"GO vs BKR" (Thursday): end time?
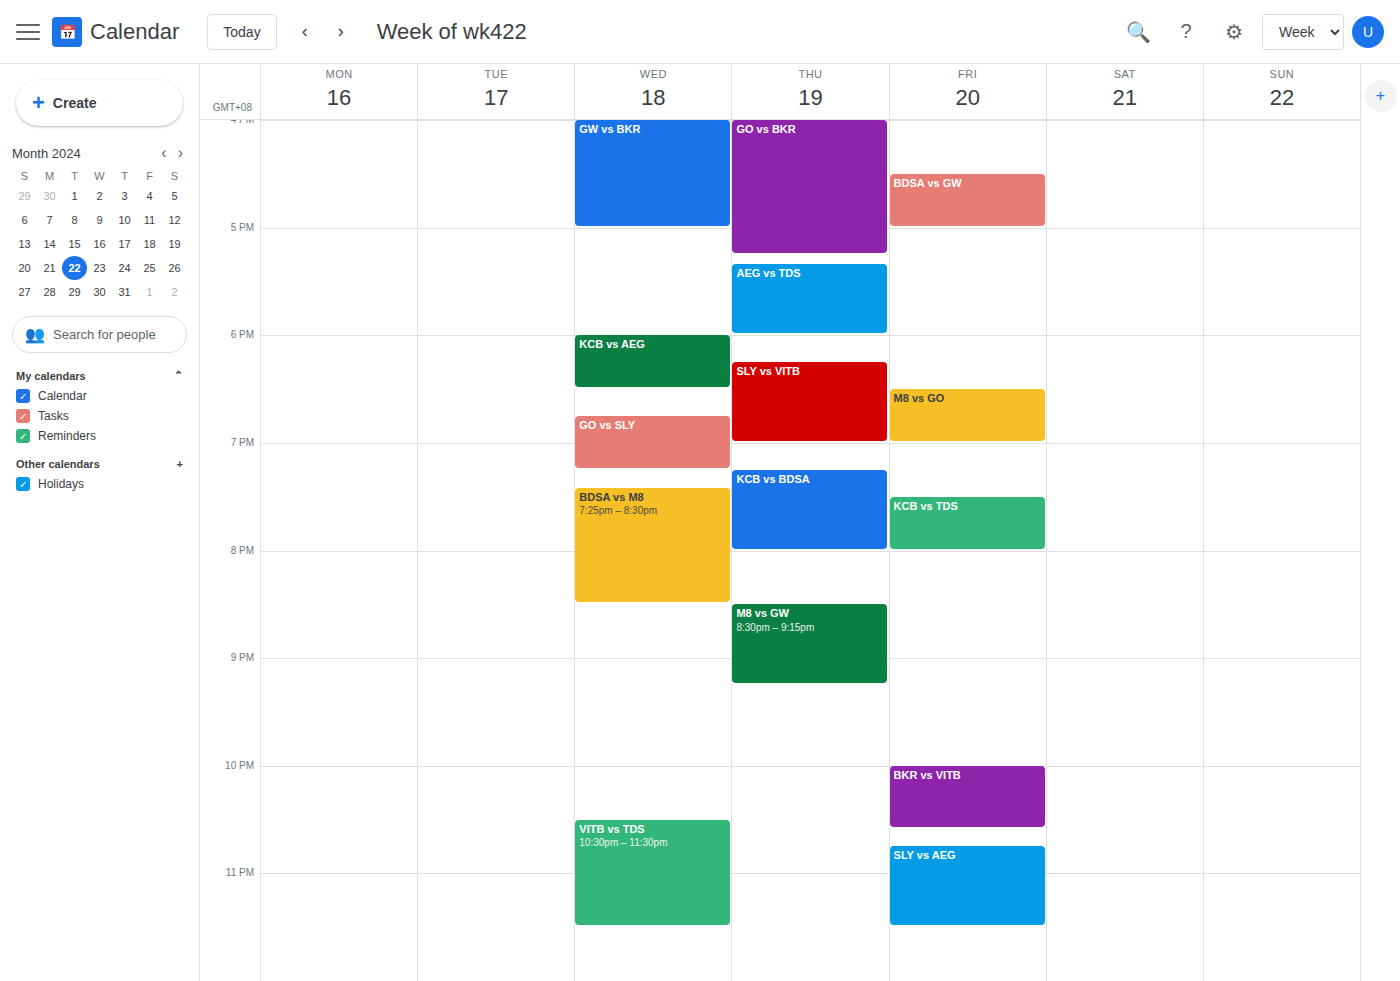
5:15 PM